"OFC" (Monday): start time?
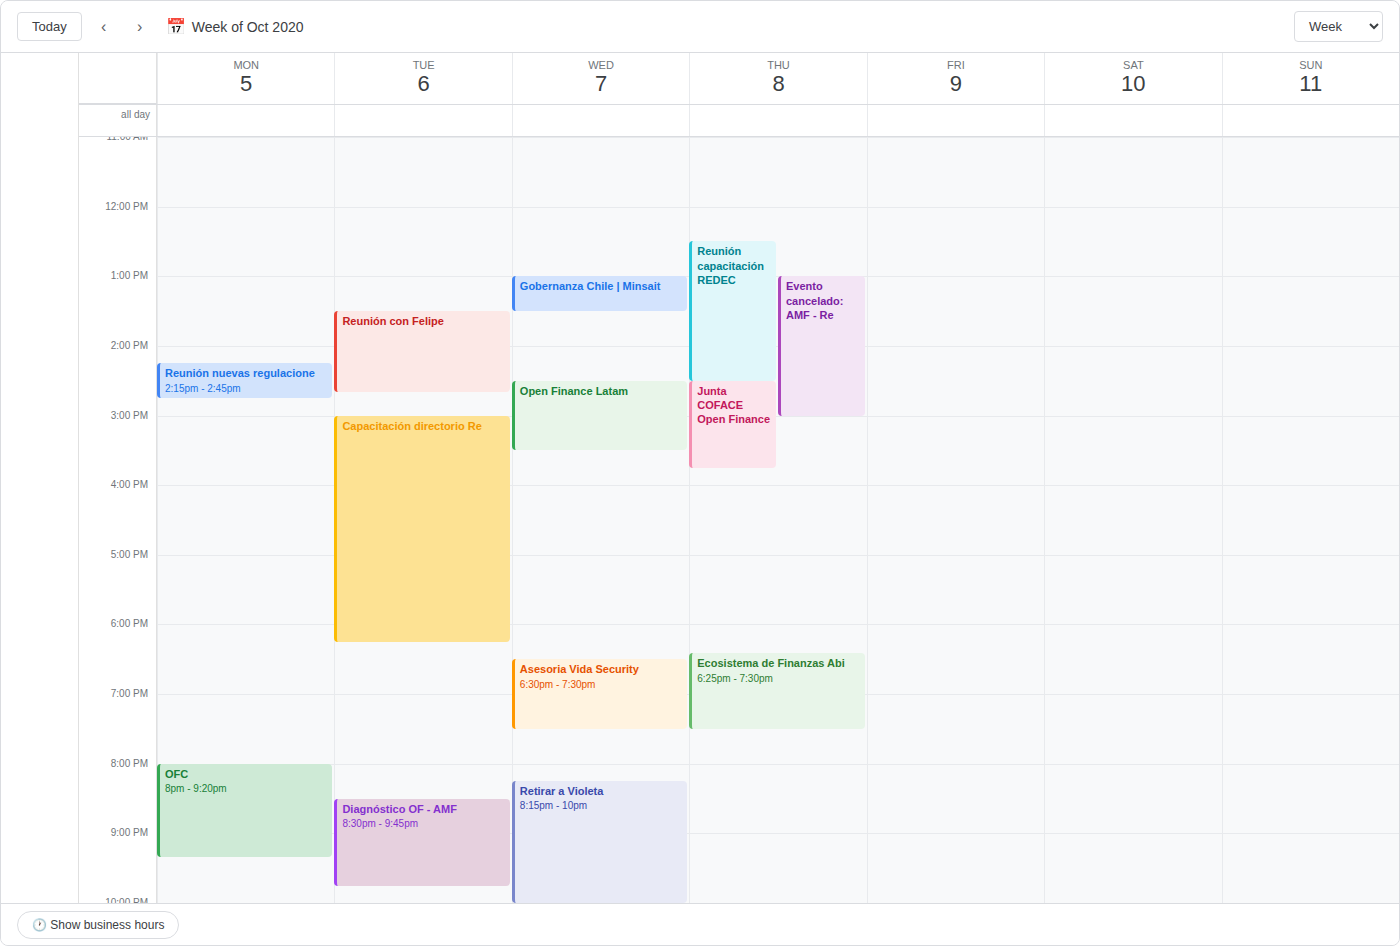
8:00 PM